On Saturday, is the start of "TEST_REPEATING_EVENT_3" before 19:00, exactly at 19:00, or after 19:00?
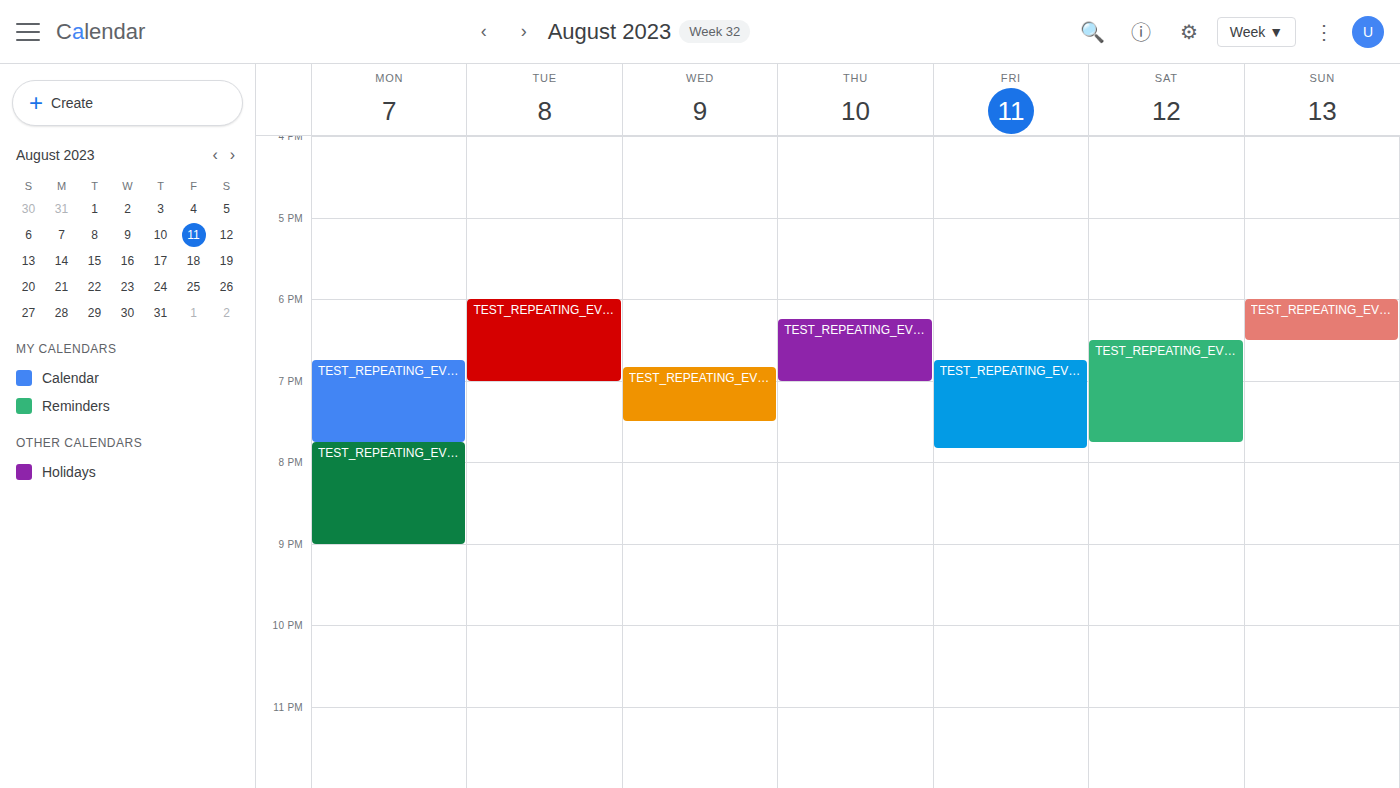
18:30 -- before 19:00, 30 minutes above the 19:00 line.